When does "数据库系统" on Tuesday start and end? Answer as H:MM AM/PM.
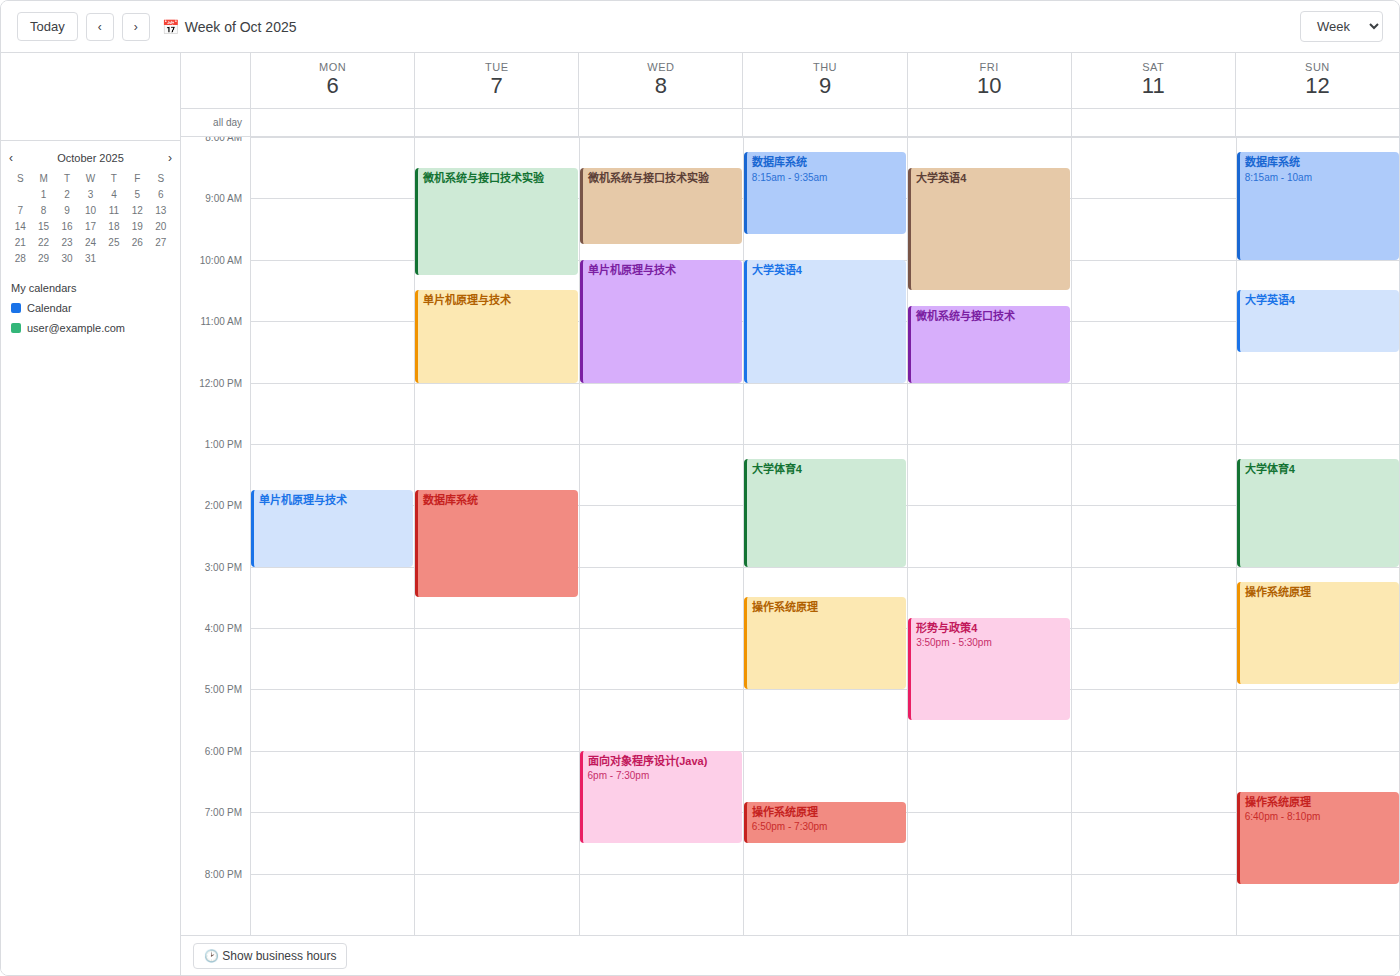
1:45 PM to 3:30 PM